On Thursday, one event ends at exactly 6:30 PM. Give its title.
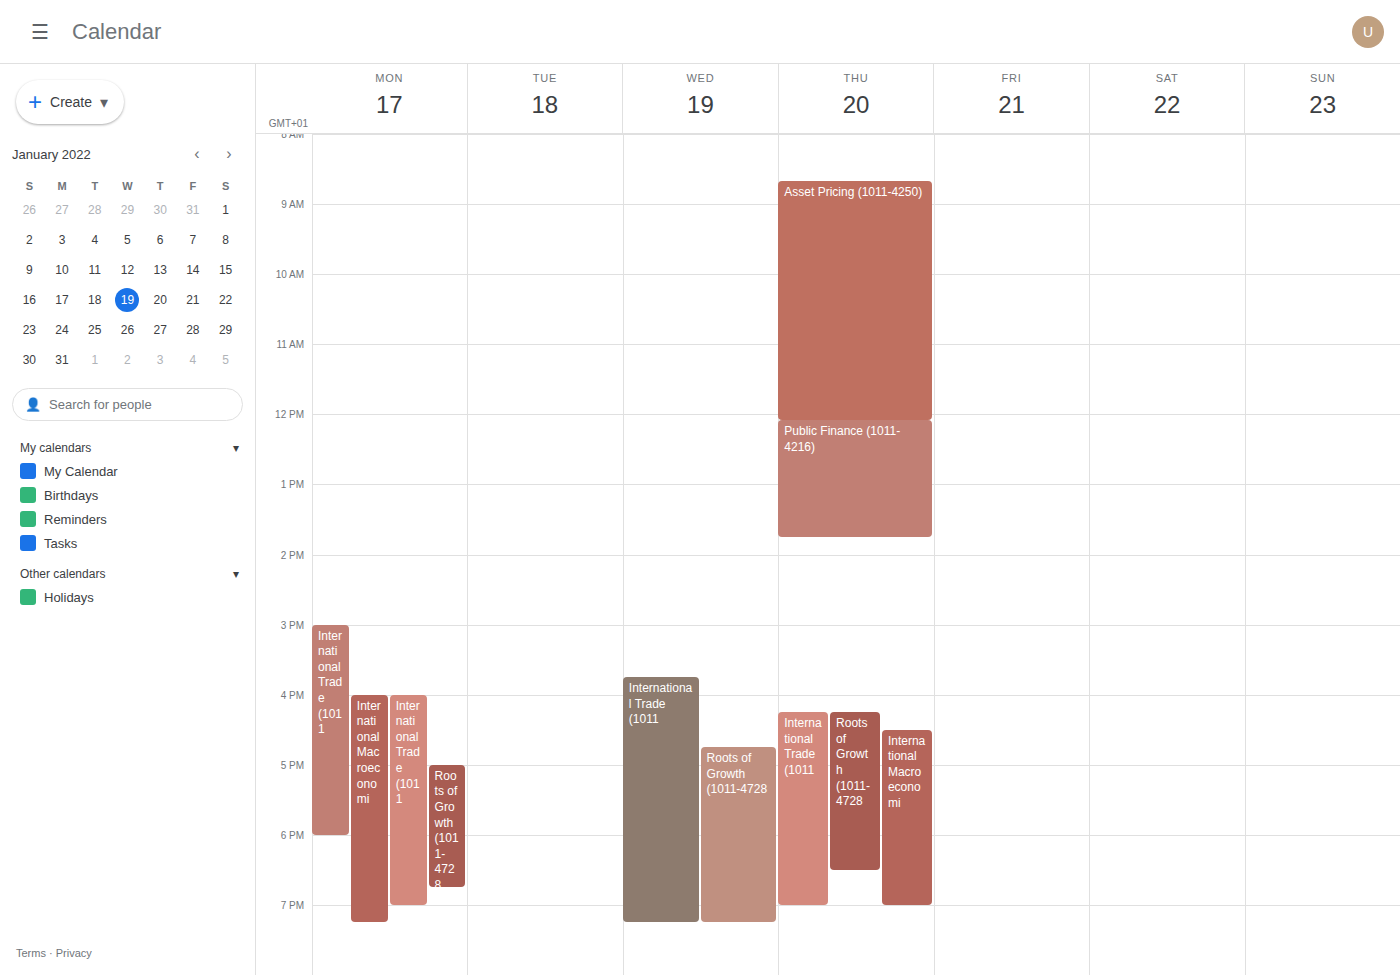
"Roots of Growth (1011-4728"